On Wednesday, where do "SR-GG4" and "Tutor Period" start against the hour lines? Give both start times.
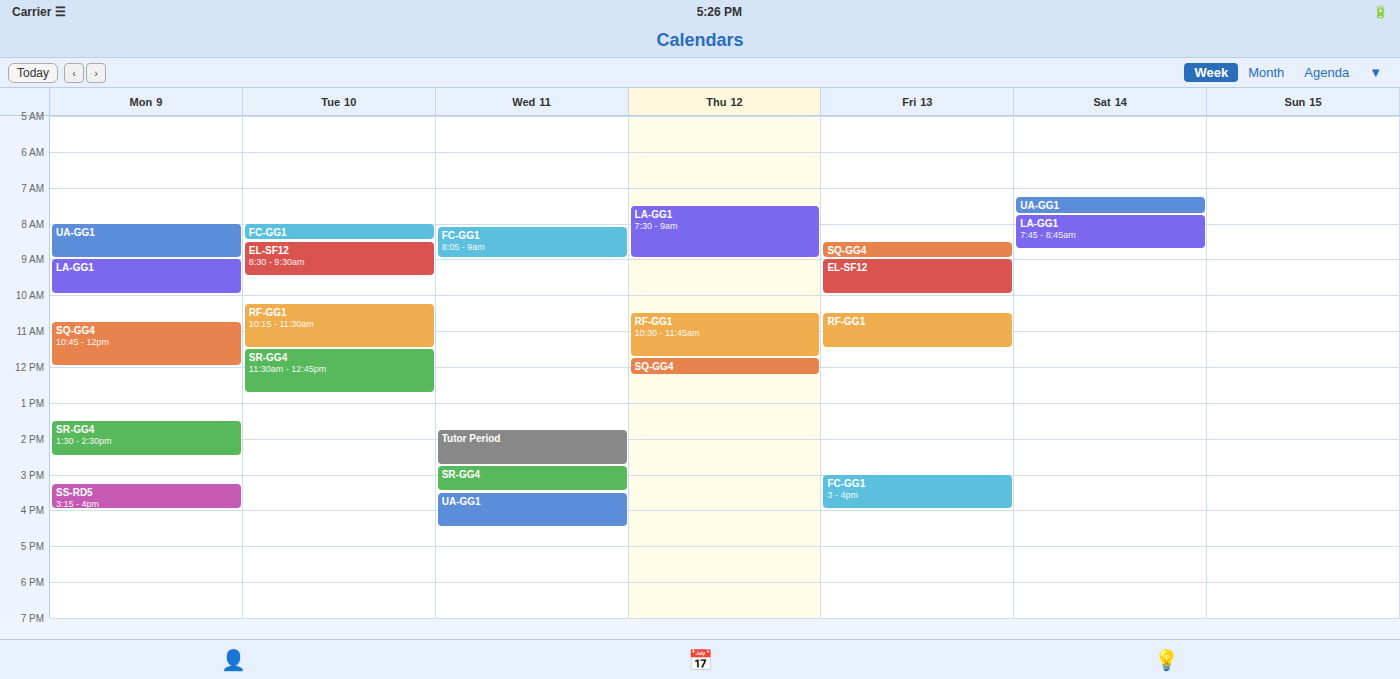
"SR-GG4": 2:45 PM, neither: three quarters of the way from the 2 PM line to the 3 PM line. "Tutor Period": 1:45 PM, neither: three quarters of the way from the 1 PM line to the 2 PM line.